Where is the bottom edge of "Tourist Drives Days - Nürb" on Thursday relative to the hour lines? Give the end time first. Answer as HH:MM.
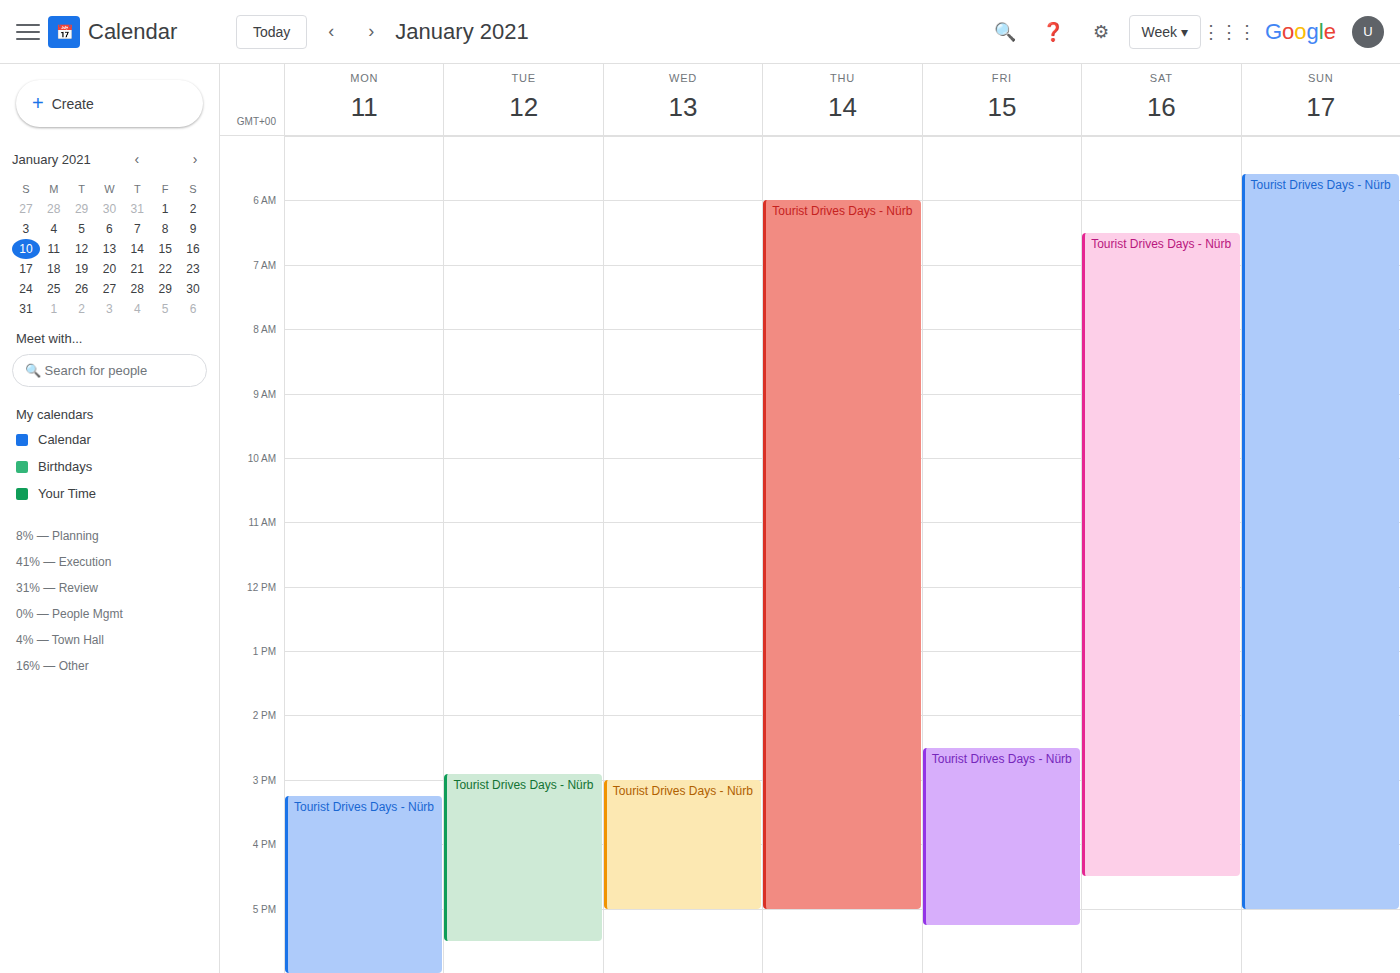
17:00 -- exactly on the 17:00 line.